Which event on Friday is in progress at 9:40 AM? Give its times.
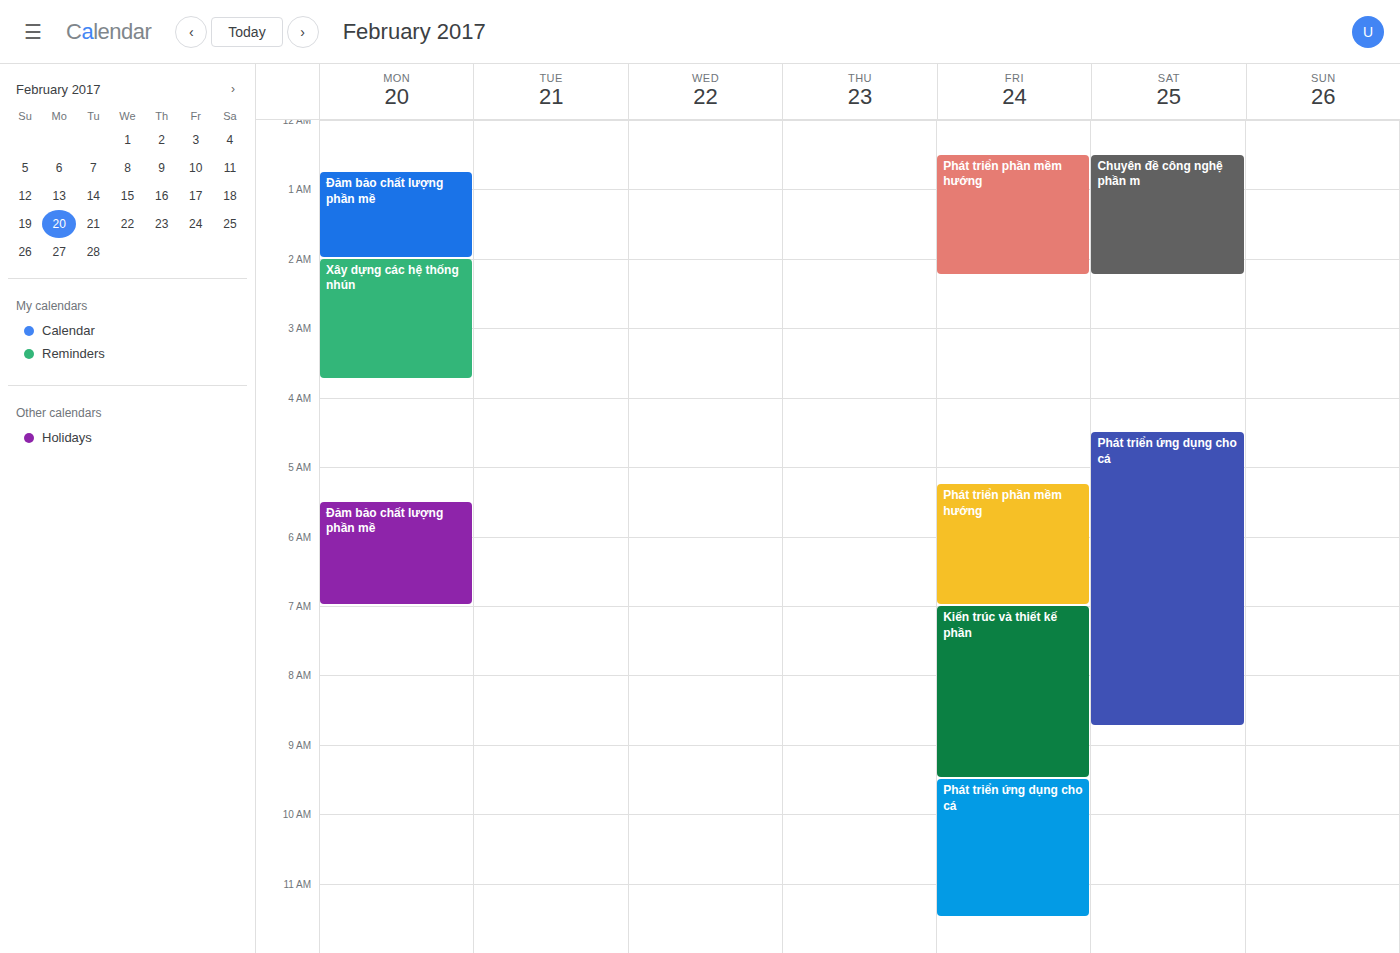
"Phát triển ứng dụng cho cá", 9:30 AM to 11:30 AM